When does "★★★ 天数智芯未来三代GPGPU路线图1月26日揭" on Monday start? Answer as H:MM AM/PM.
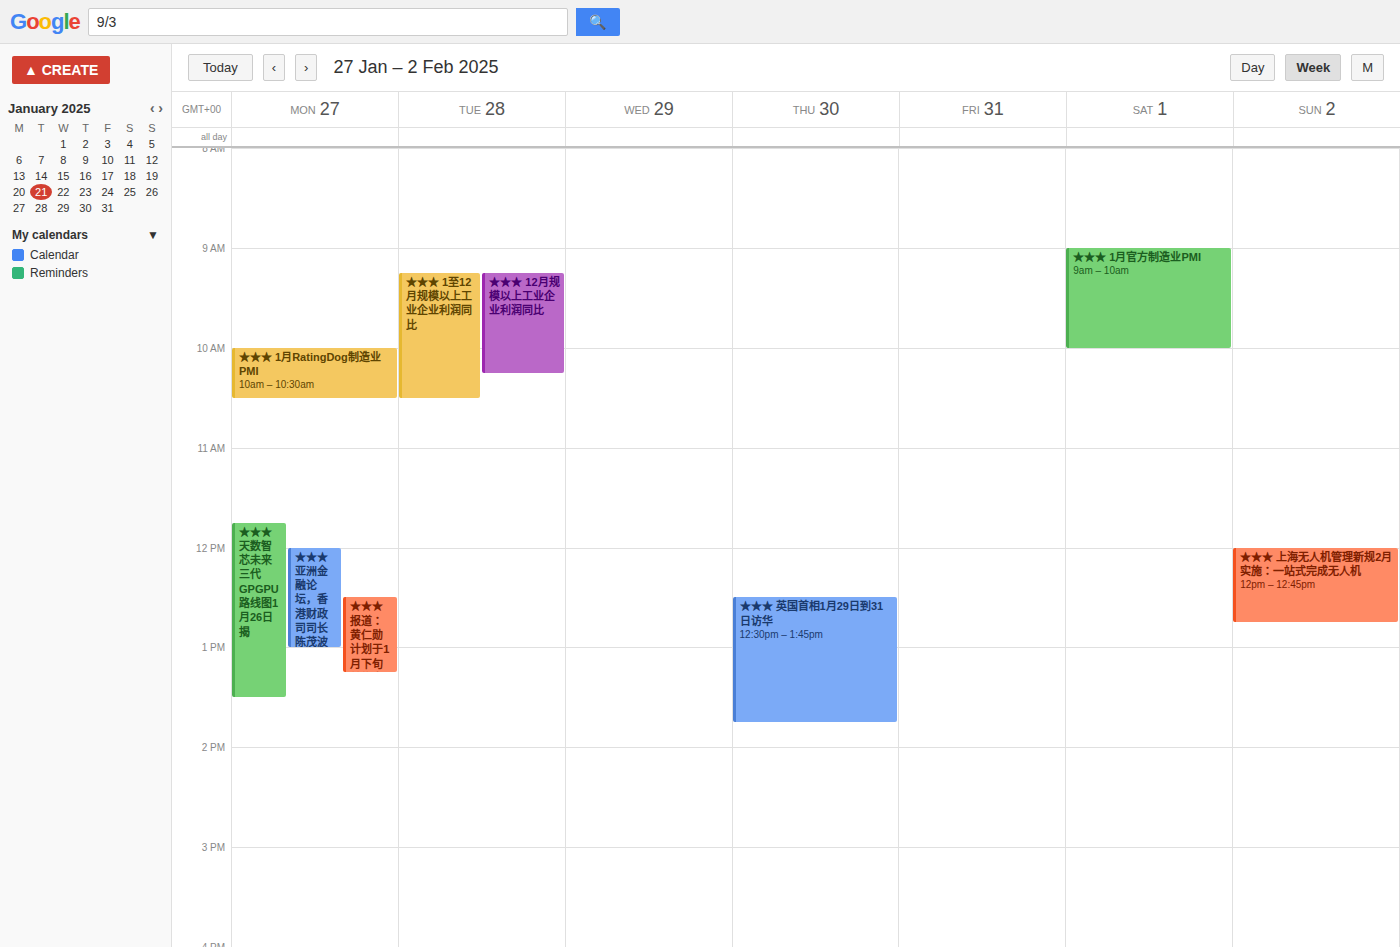
11:45 AM